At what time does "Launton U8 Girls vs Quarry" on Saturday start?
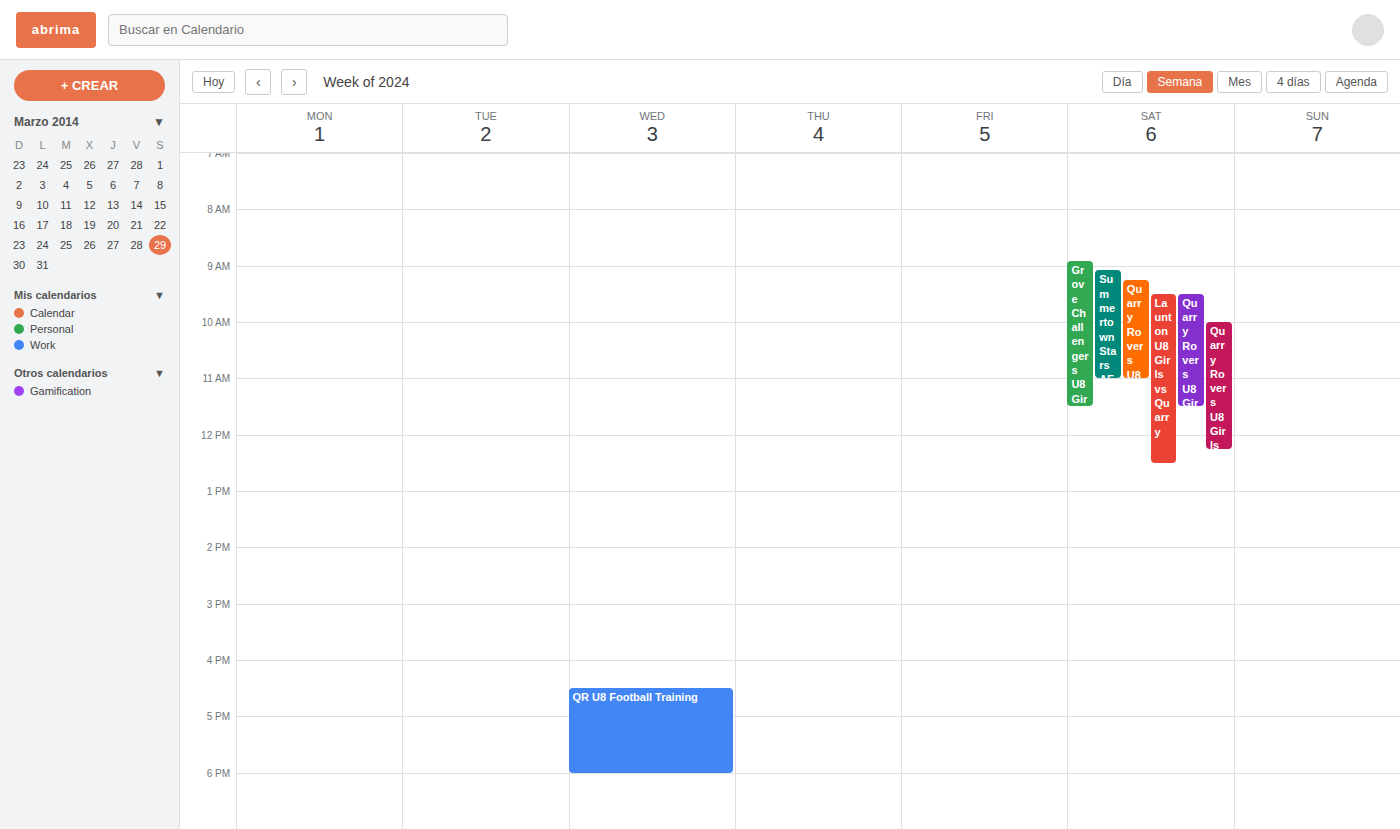
09:30